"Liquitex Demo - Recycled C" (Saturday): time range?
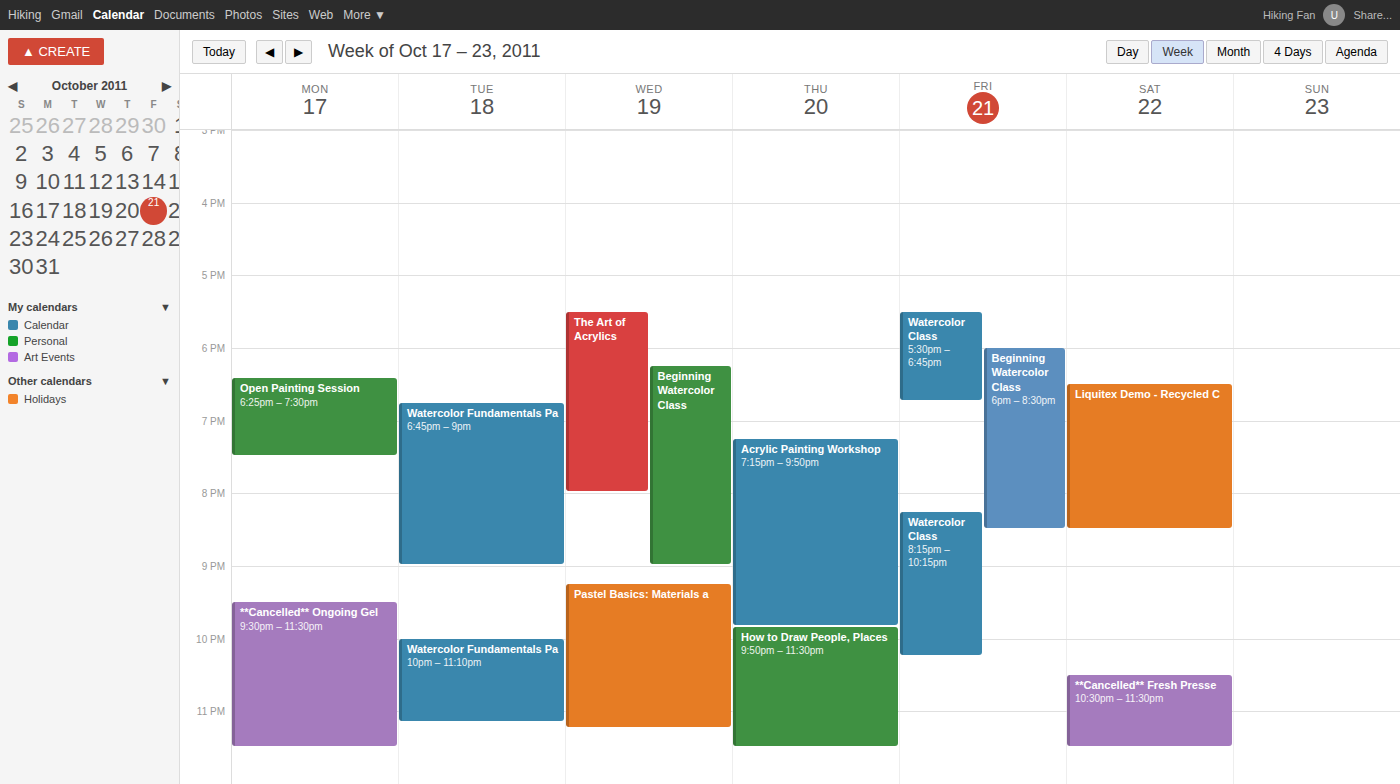
6:30 PM to 8:30 PM